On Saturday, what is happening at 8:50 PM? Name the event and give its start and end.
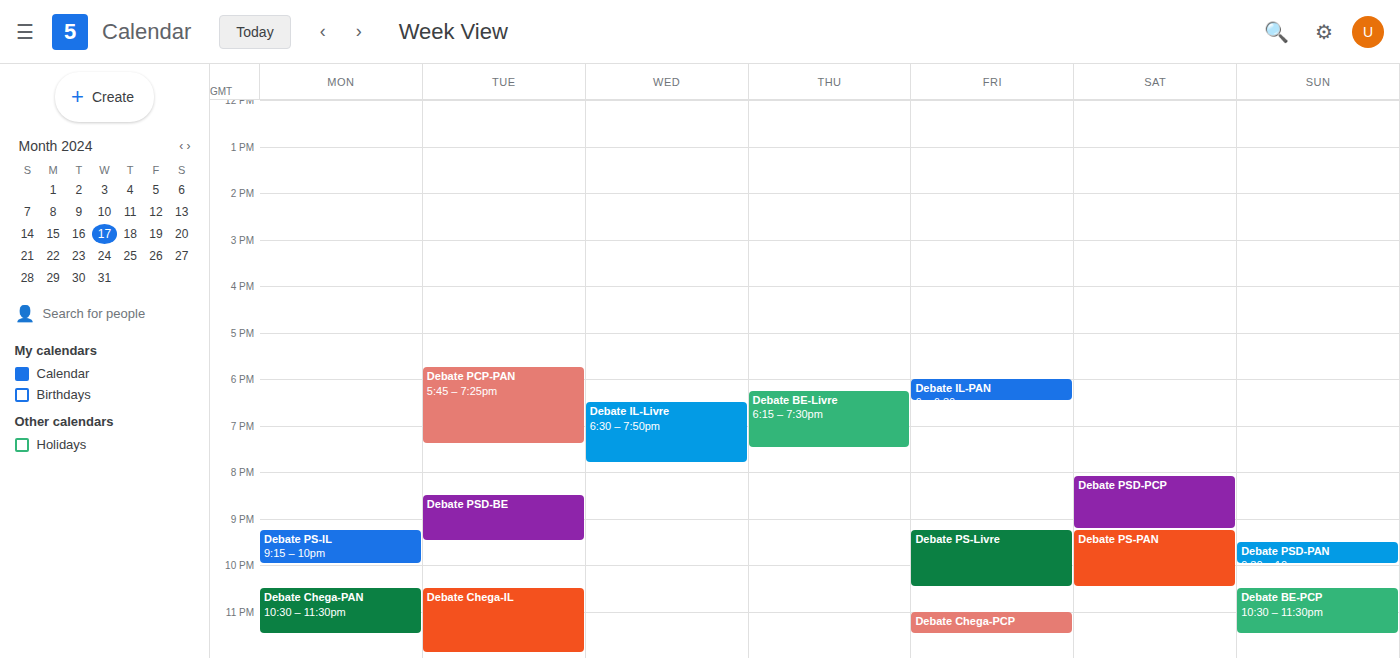
"Debate PSD-PCP", 8:05 PM to 9:15 PM